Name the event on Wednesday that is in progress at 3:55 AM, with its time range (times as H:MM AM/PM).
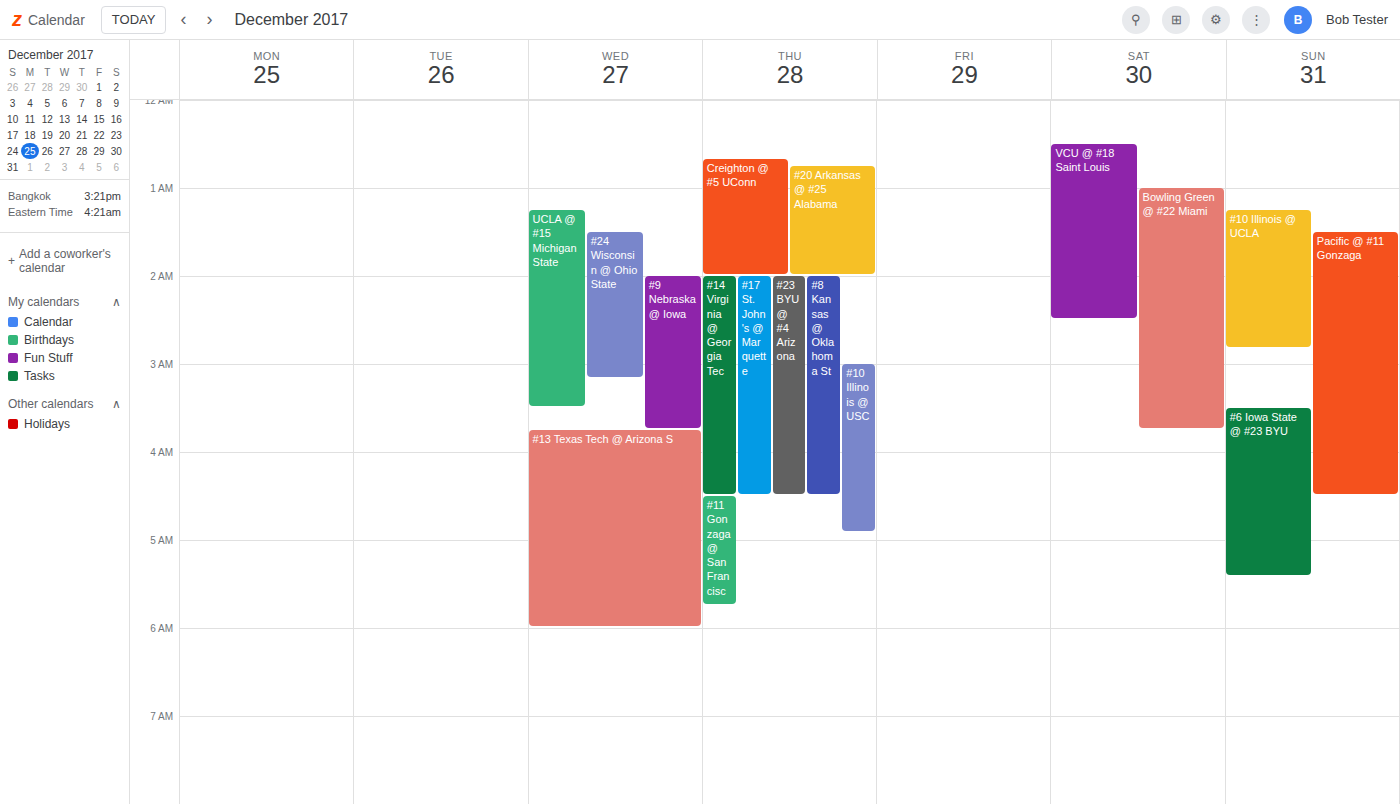
"#13 Texas Tech @ Arizona S", 3:45 AM to 6:00 AM